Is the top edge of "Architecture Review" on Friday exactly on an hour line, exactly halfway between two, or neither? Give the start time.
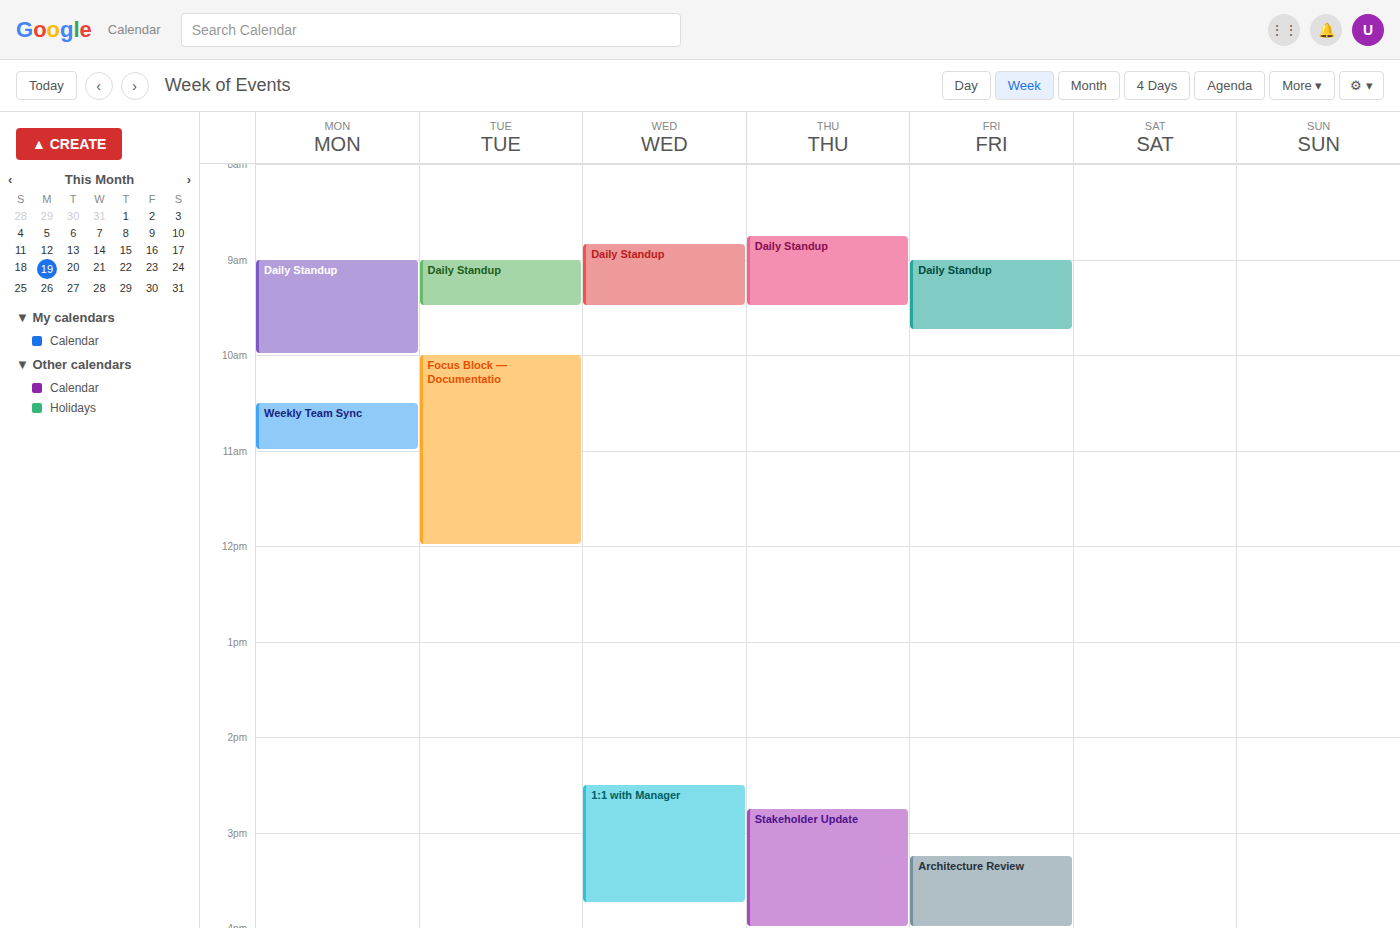
3:15 PM -- neither: a quarter of the way from the 3 PM line to the 4 PM line.